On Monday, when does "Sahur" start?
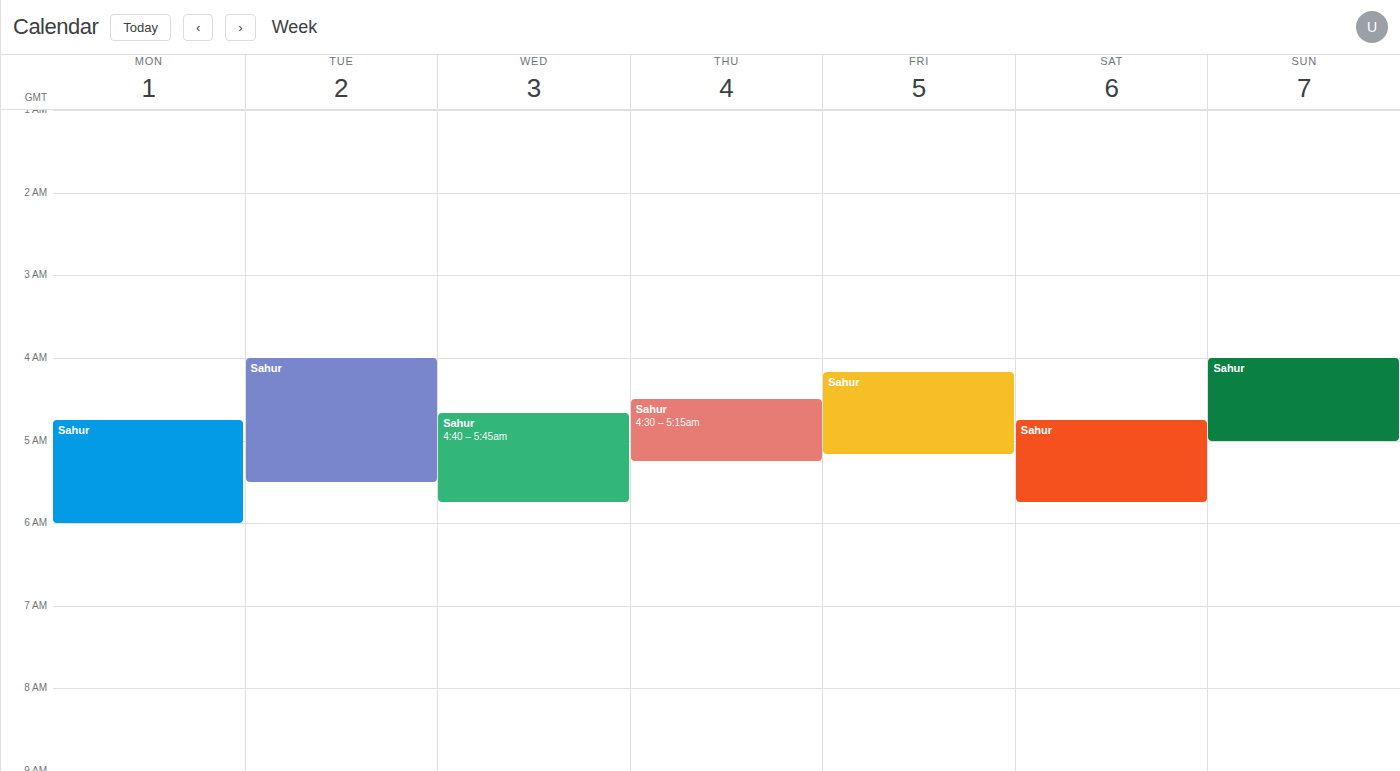
4:45 AM